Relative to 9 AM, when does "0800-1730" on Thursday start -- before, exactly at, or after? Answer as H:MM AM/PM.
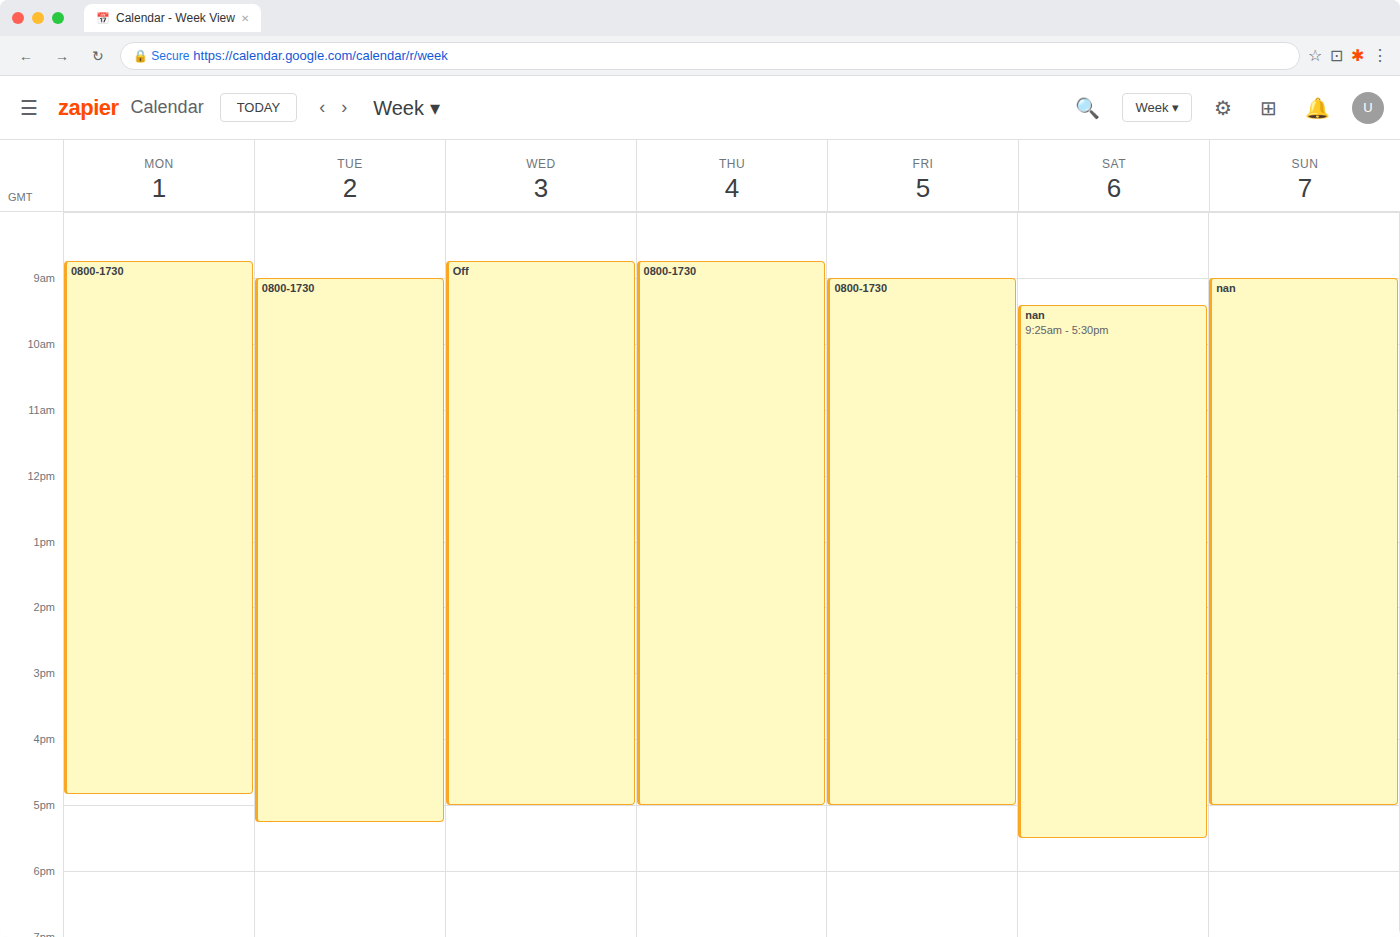
8:45 AM -- before 9 AM, 15 minutes above the 9 AM line.